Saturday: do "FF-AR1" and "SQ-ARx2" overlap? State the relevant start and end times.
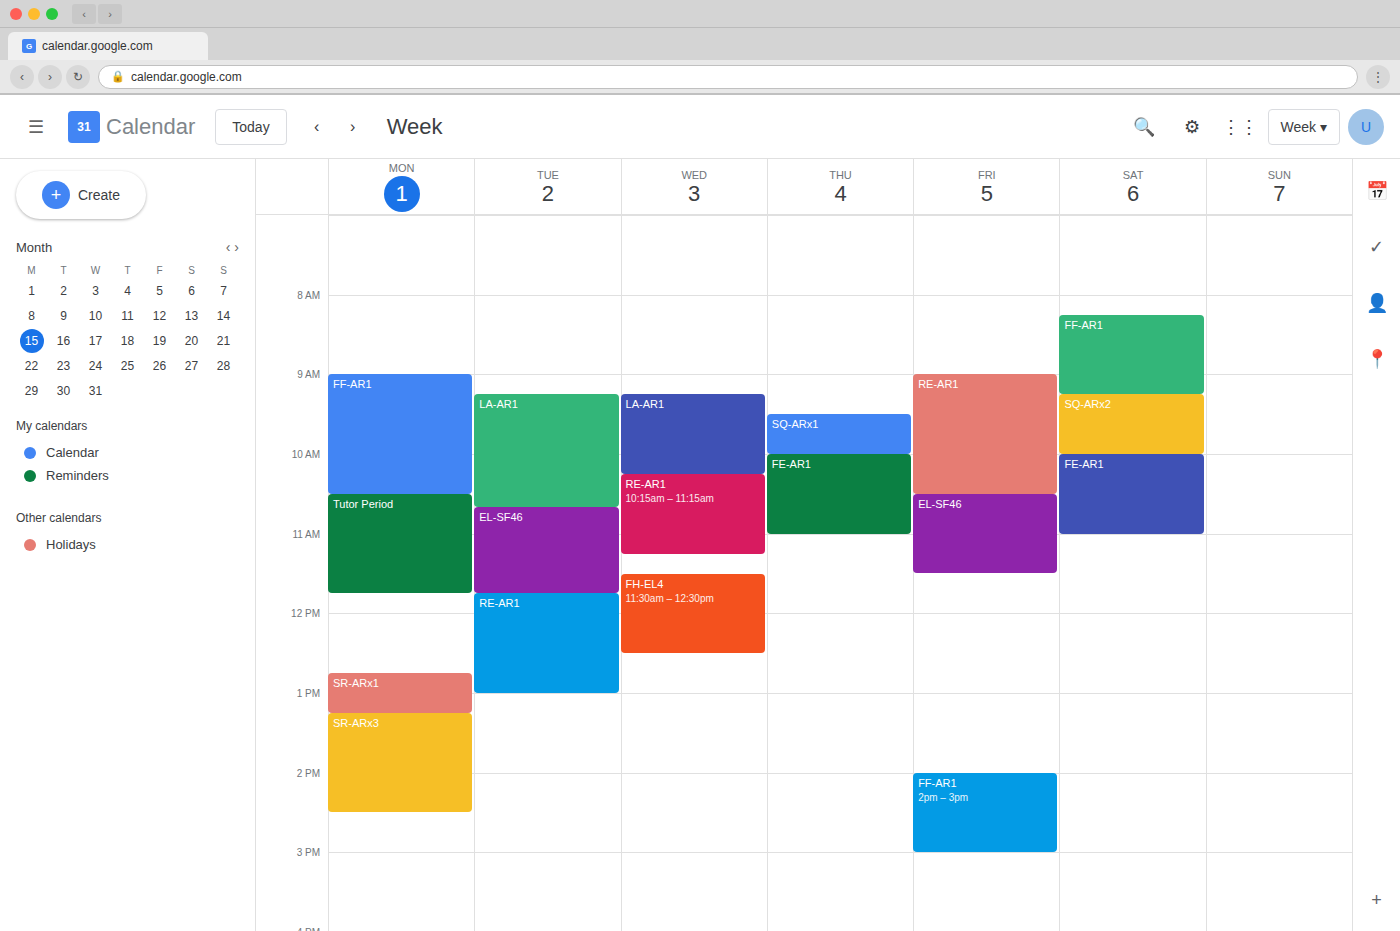
"FF-AR1" ends at 9:15 AM, exactly when "SQ-ARx2" starts -- they touch but do not overlap.